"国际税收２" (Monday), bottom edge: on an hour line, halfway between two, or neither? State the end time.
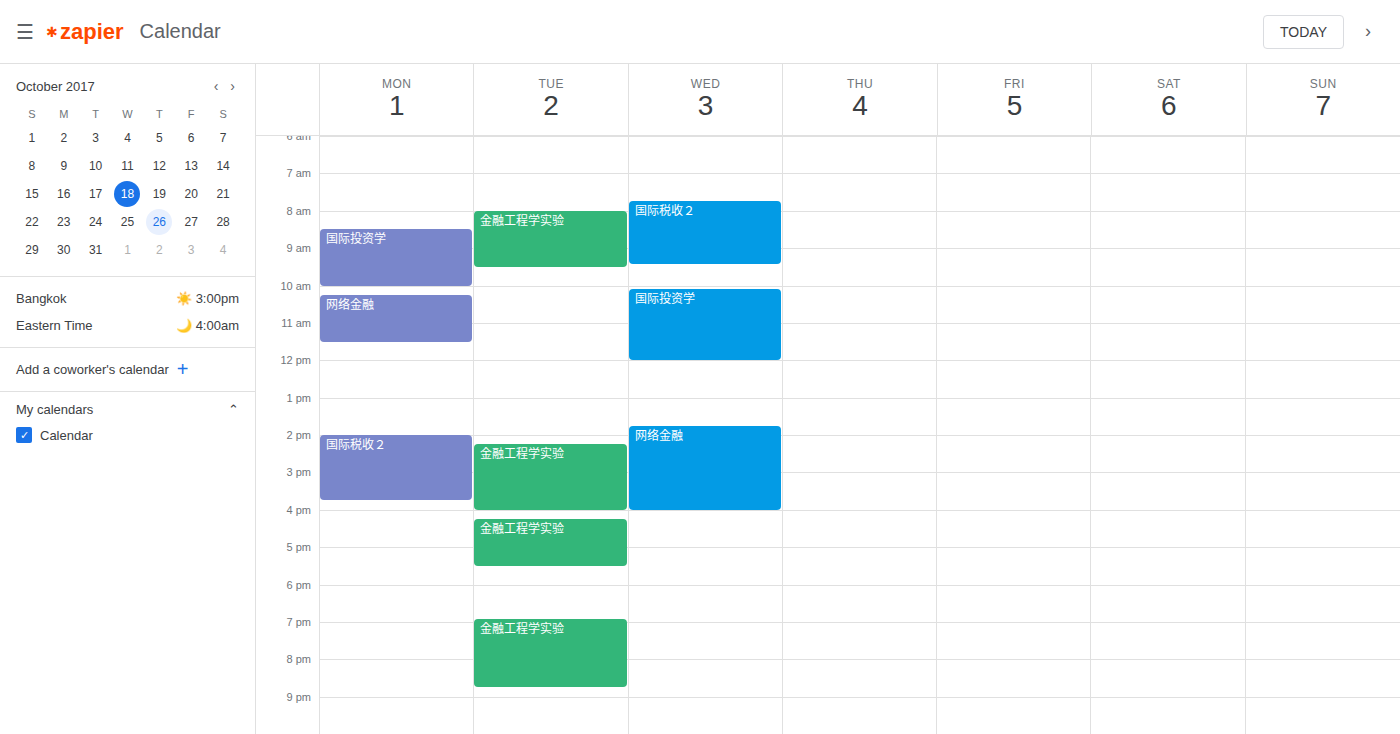
3:45 PM -- neither: three quarters of the way from the 3 PM line to the 4 PM line.